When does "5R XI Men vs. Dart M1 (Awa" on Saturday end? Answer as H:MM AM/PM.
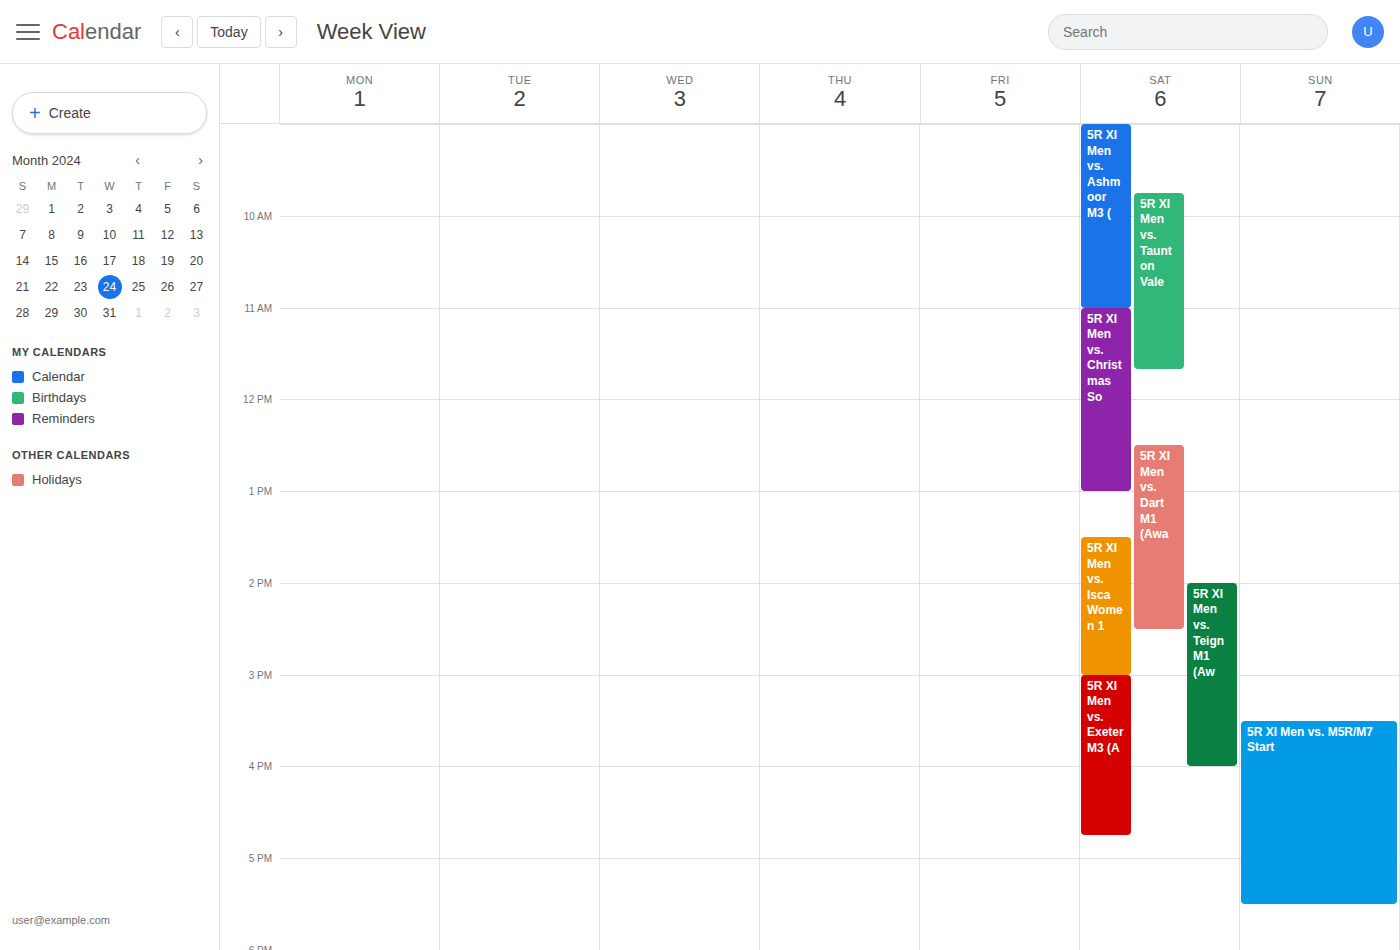
2:30 PM